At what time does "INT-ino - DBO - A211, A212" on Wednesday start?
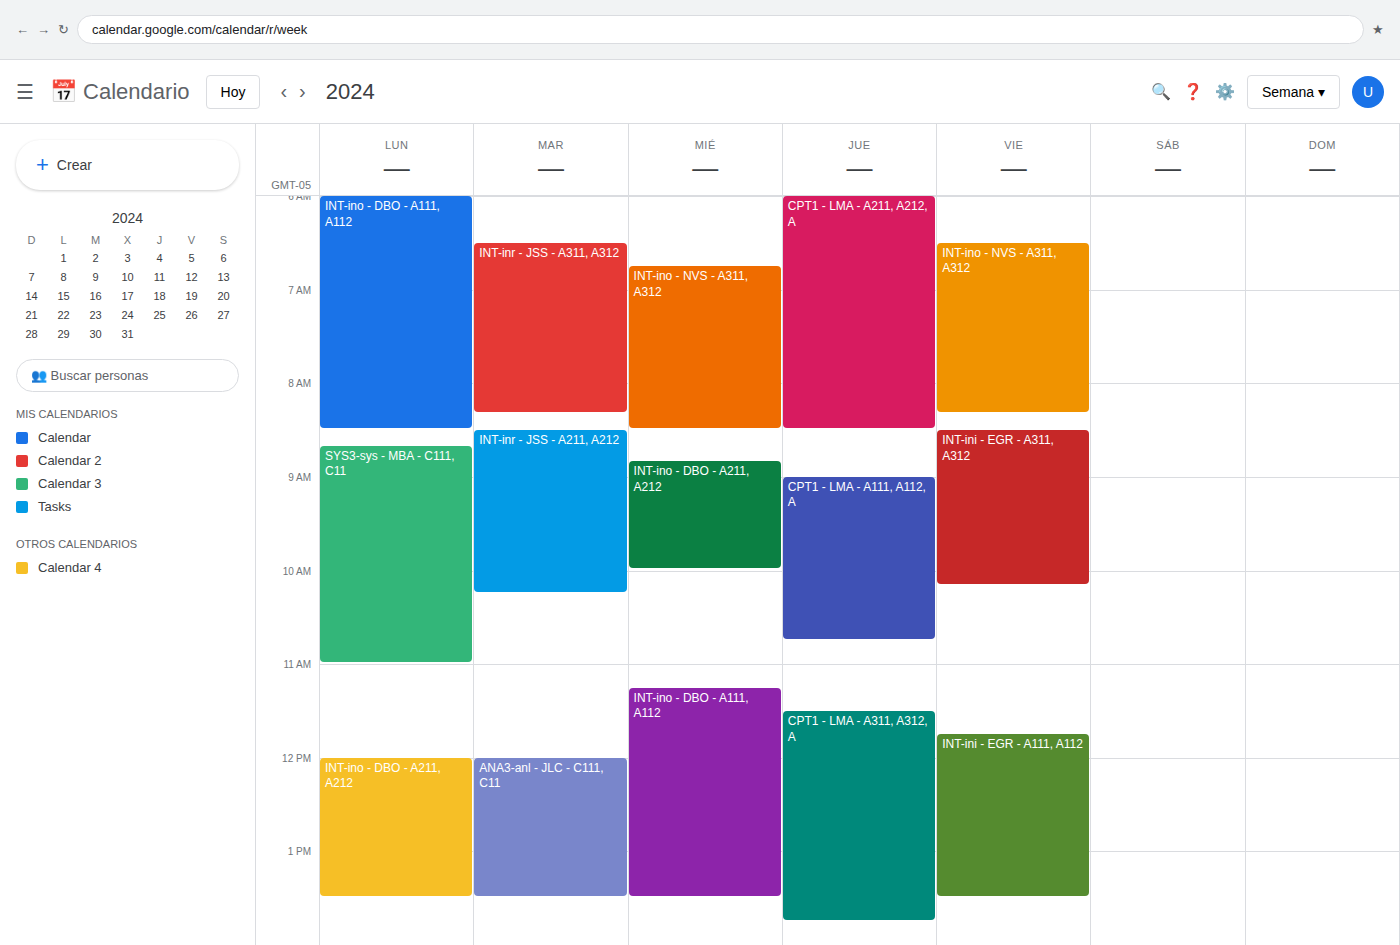
08:50